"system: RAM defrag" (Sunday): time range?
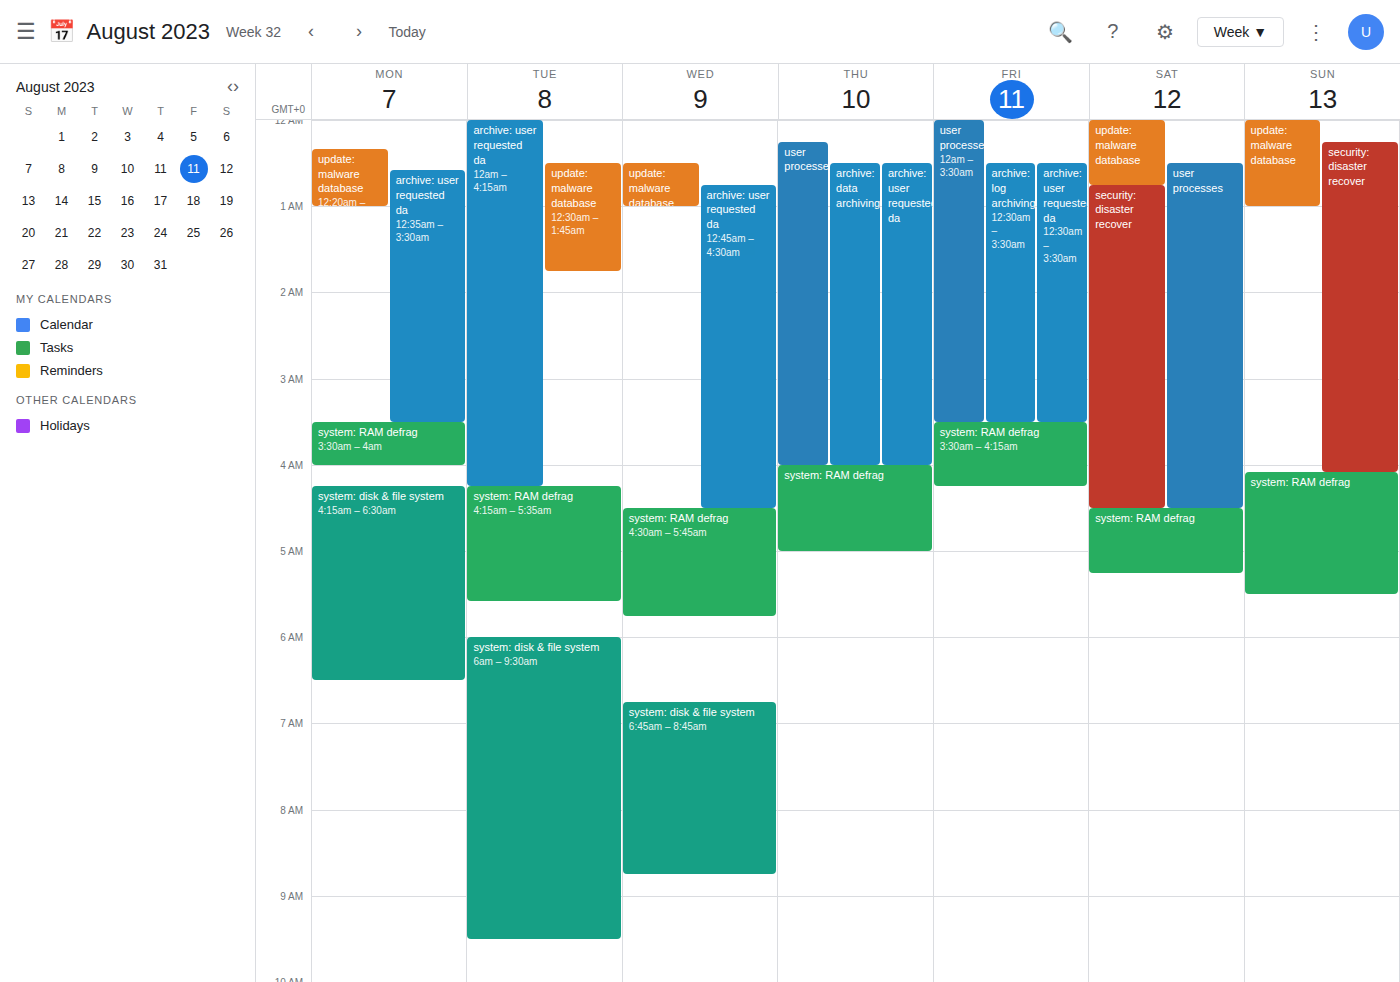
4:05 AM to 5:30 AM